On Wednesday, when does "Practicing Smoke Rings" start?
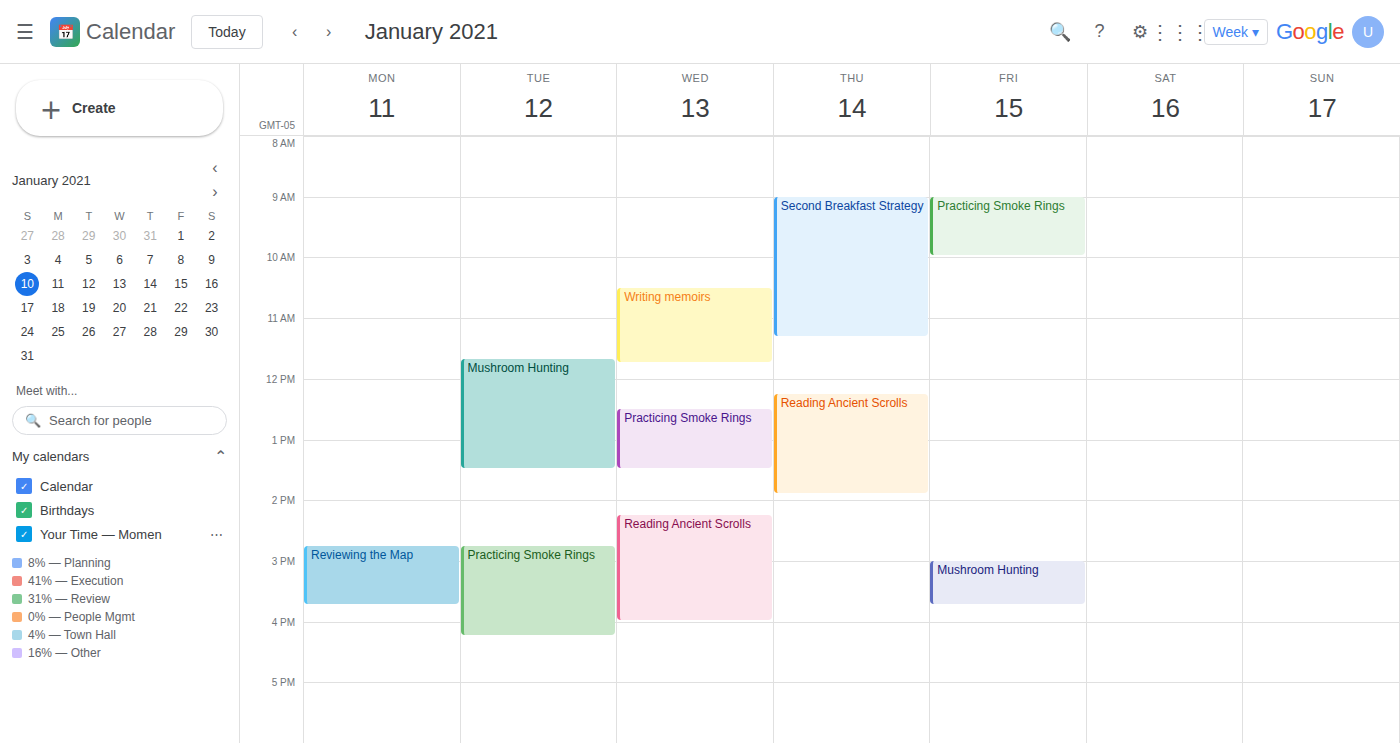
12:30 PM